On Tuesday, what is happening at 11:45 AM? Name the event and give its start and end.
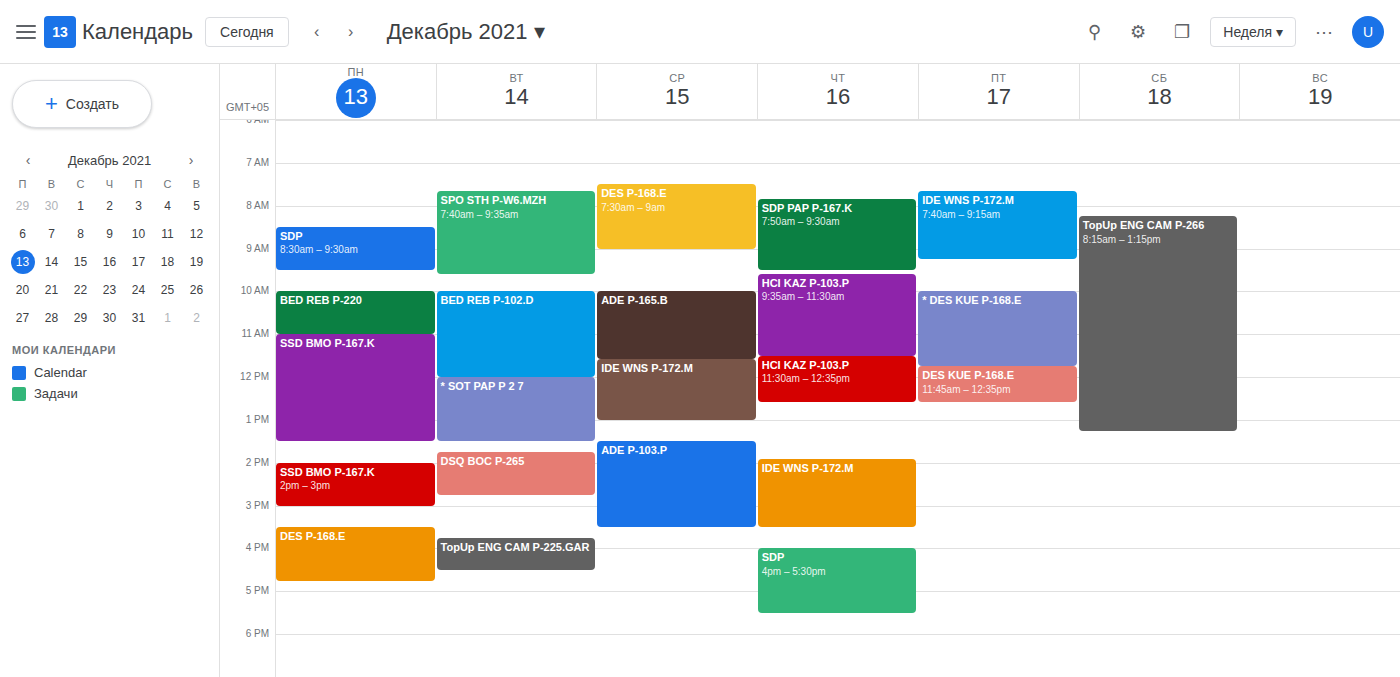
"BED REB P-102.D", 10:00 AM to 12:00 PM